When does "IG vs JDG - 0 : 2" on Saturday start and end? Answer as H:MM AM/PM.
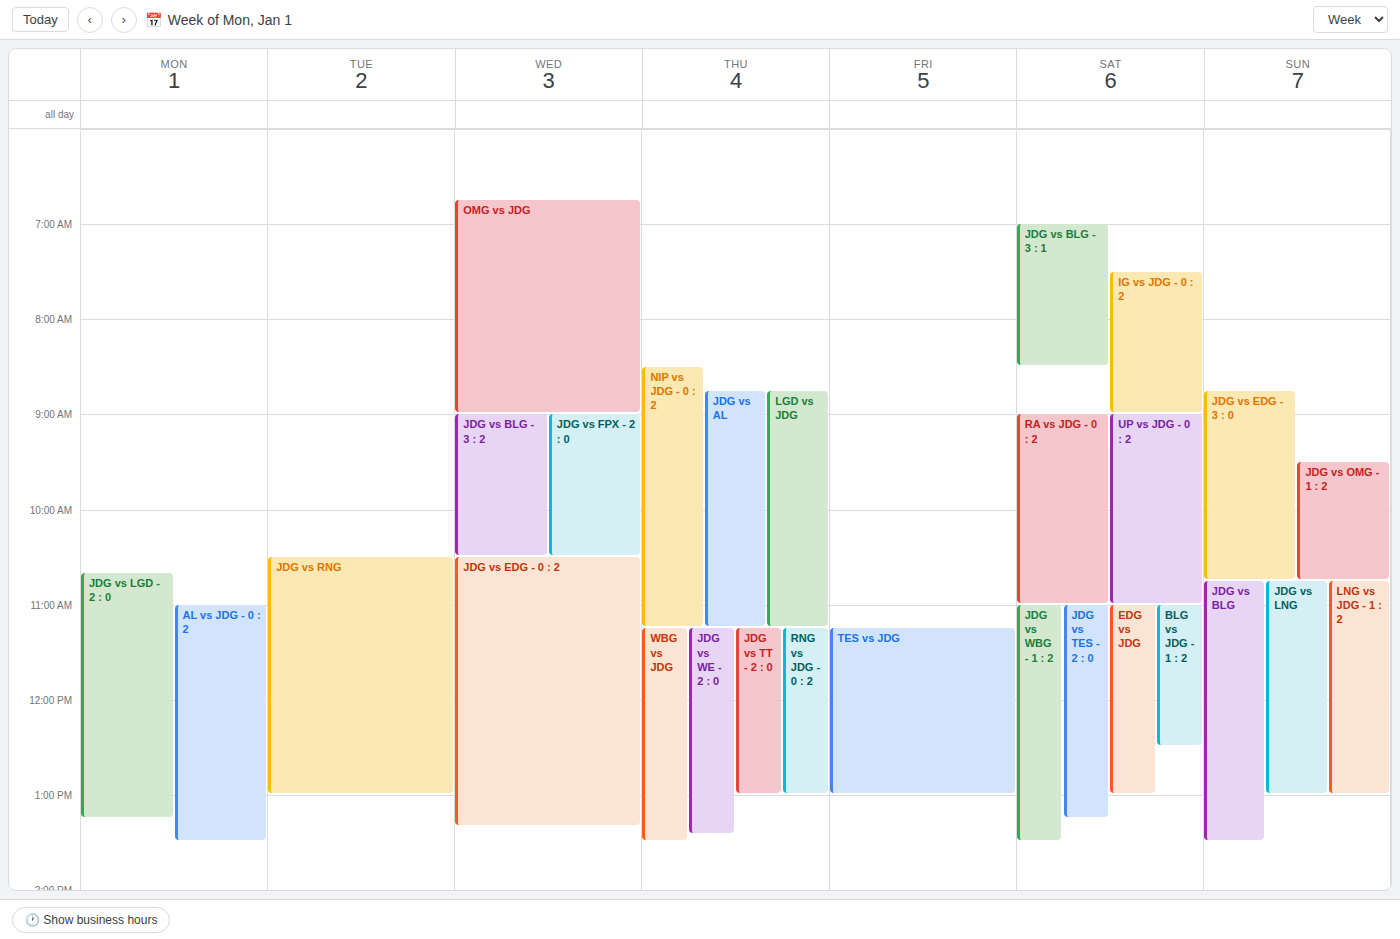
7:30 AM to 9:00 AM